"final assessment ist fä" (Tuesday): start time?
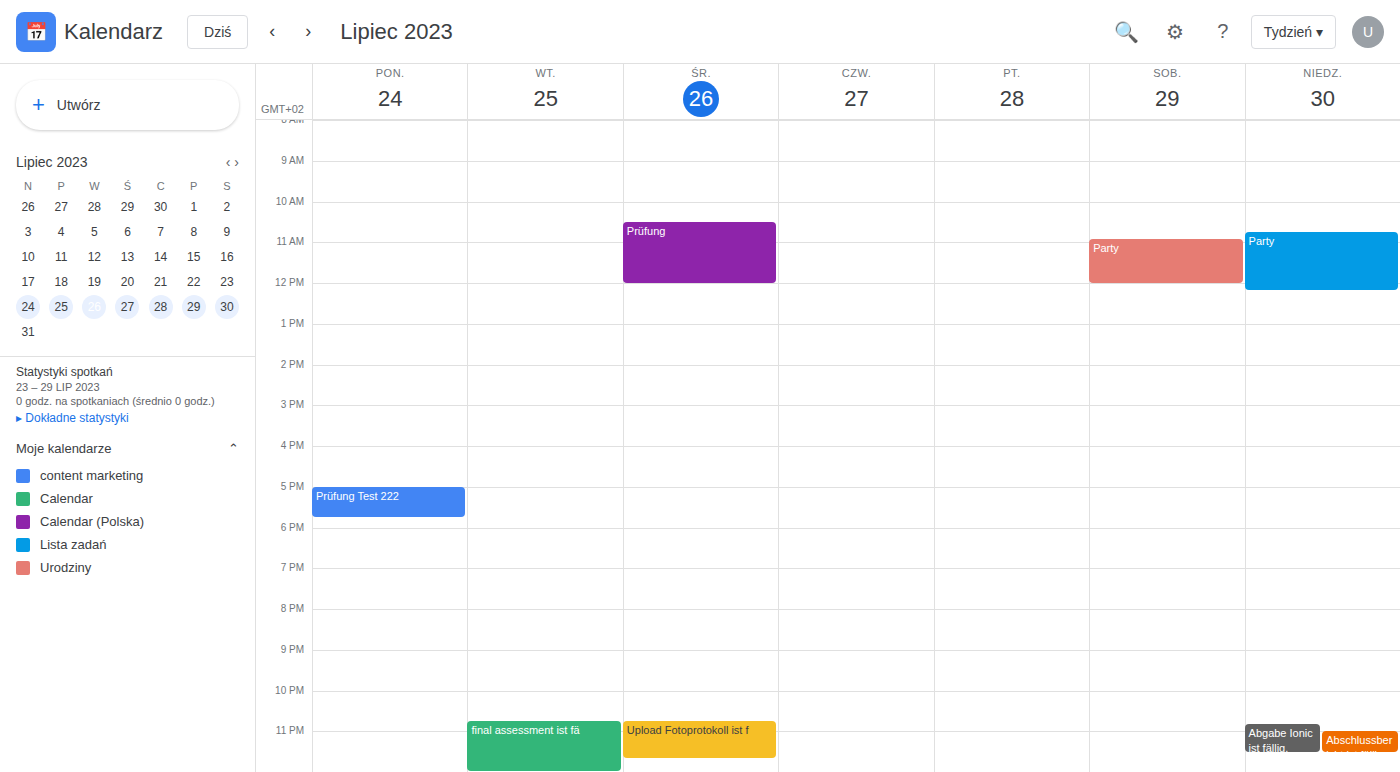
10:45 PM